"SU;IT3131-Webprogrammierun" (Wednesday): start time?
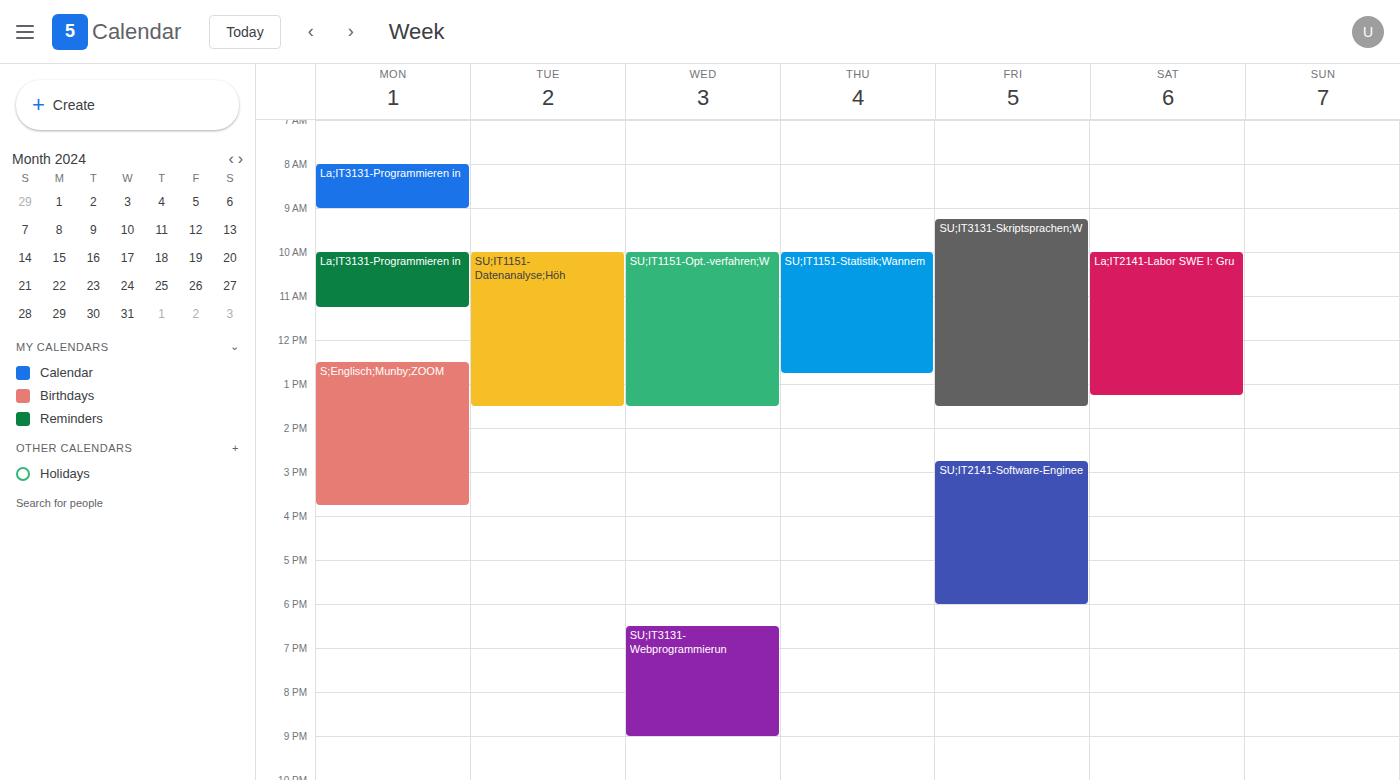
6:30 PM